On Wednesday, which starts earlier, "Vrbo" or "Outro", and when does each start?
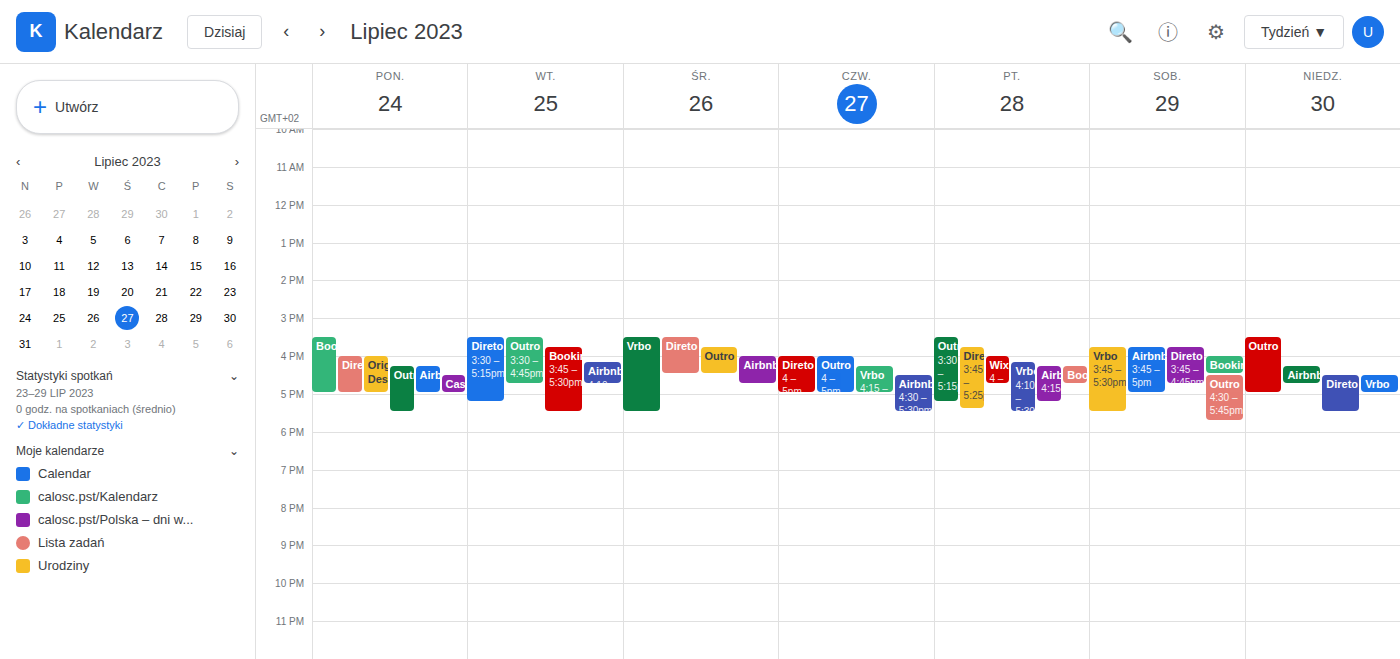
"Vrbo" 3:30 PM; "Outro" 3:45 PM.